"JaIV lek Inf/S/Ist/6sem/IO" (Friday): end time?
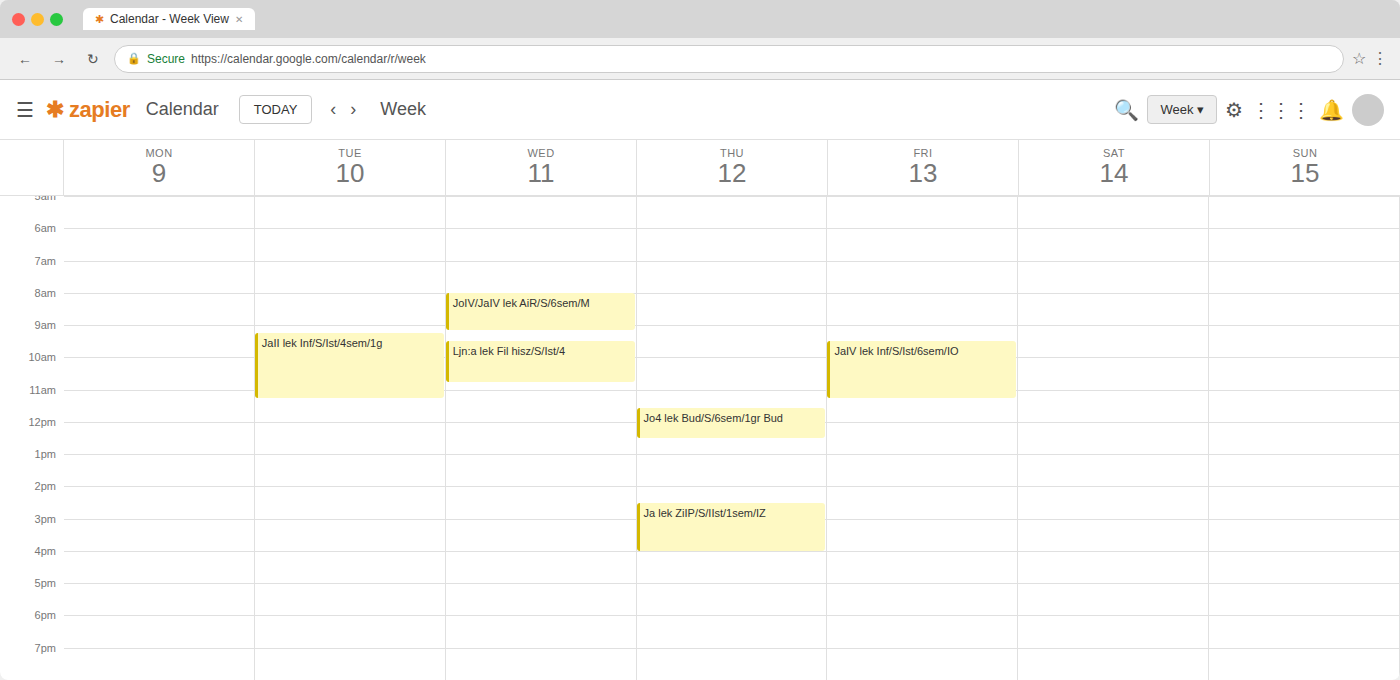
11:15 AM